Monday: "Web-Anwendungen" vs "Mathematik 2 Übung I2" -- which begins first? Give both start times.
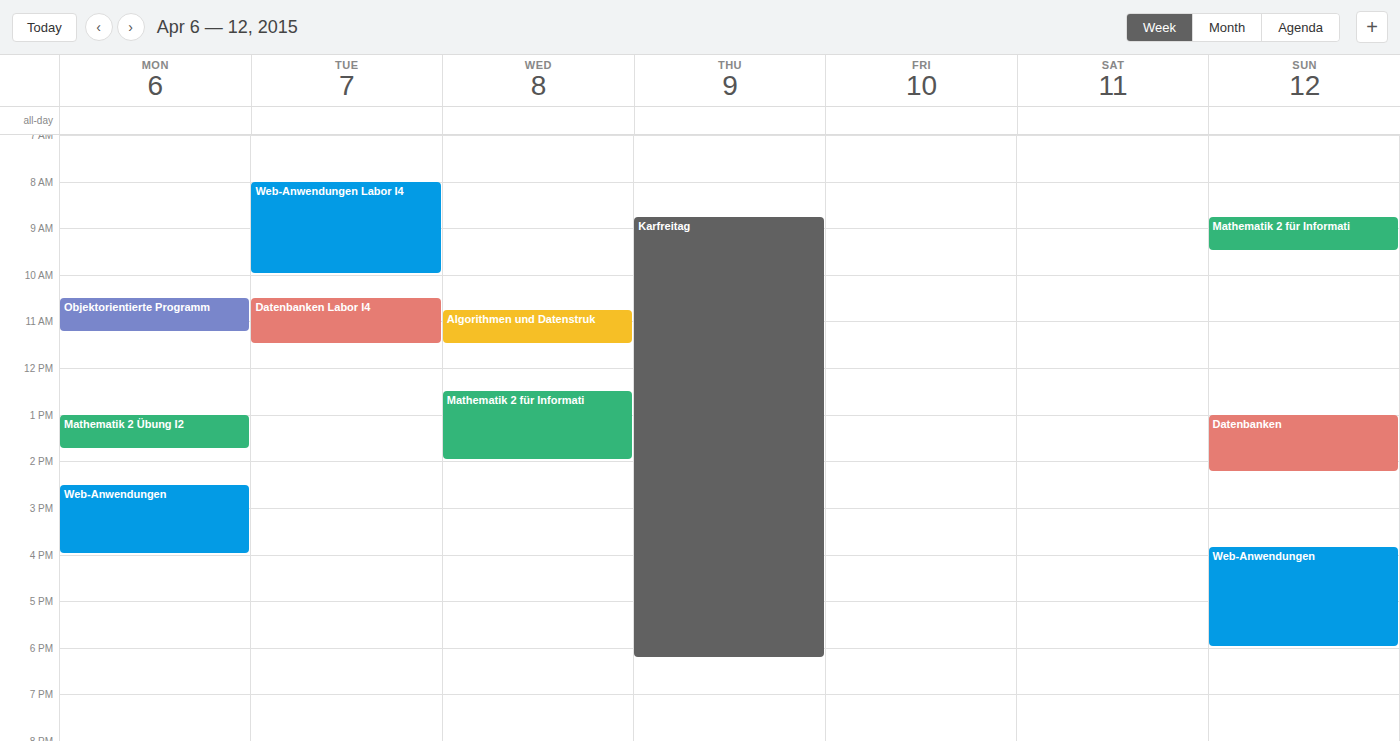
"Mathematik 2 Übung I2" 1:00 PM; "Web-Anwendungen" 2:30 PM.